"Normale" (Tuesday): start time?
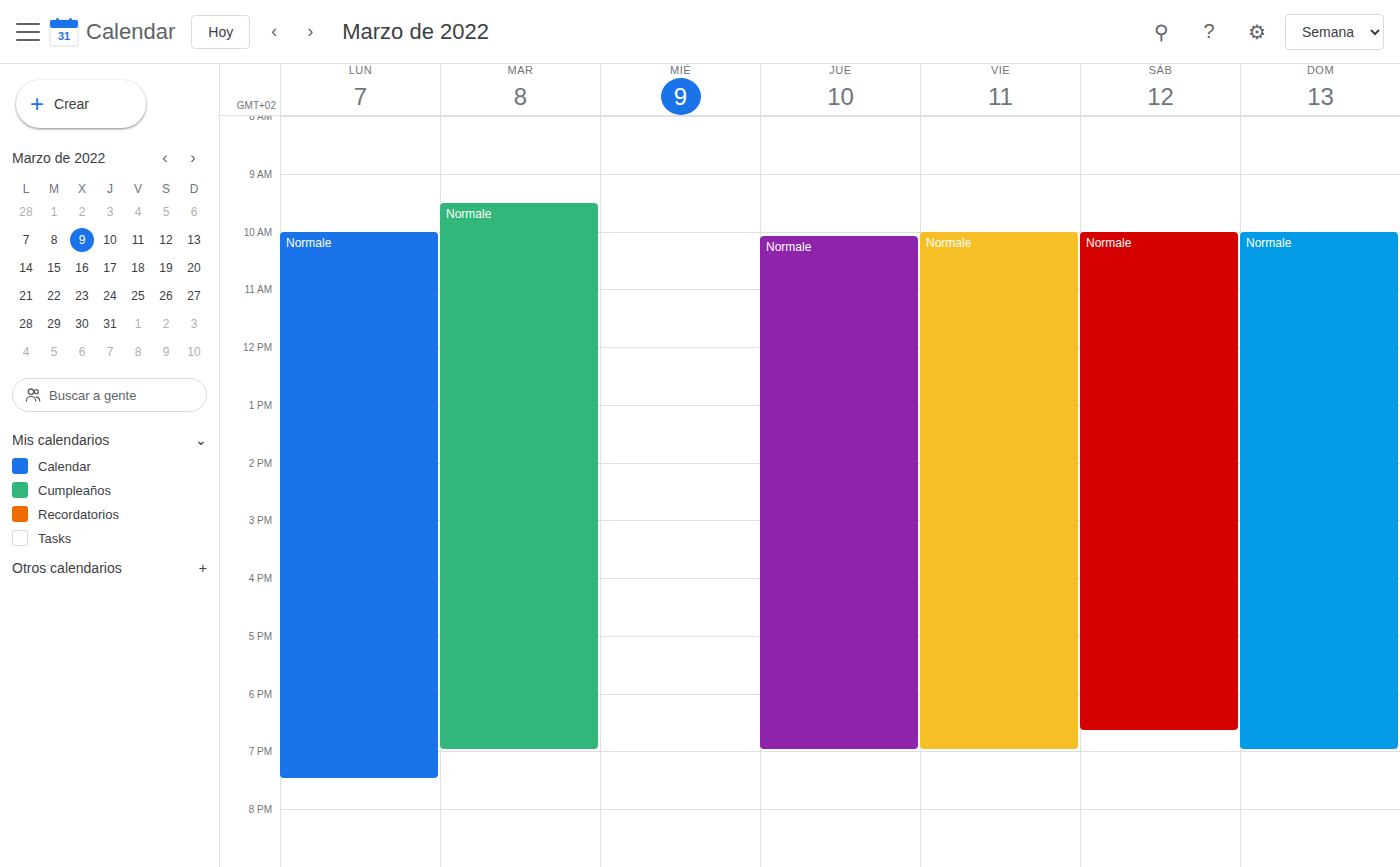
9:30 AM